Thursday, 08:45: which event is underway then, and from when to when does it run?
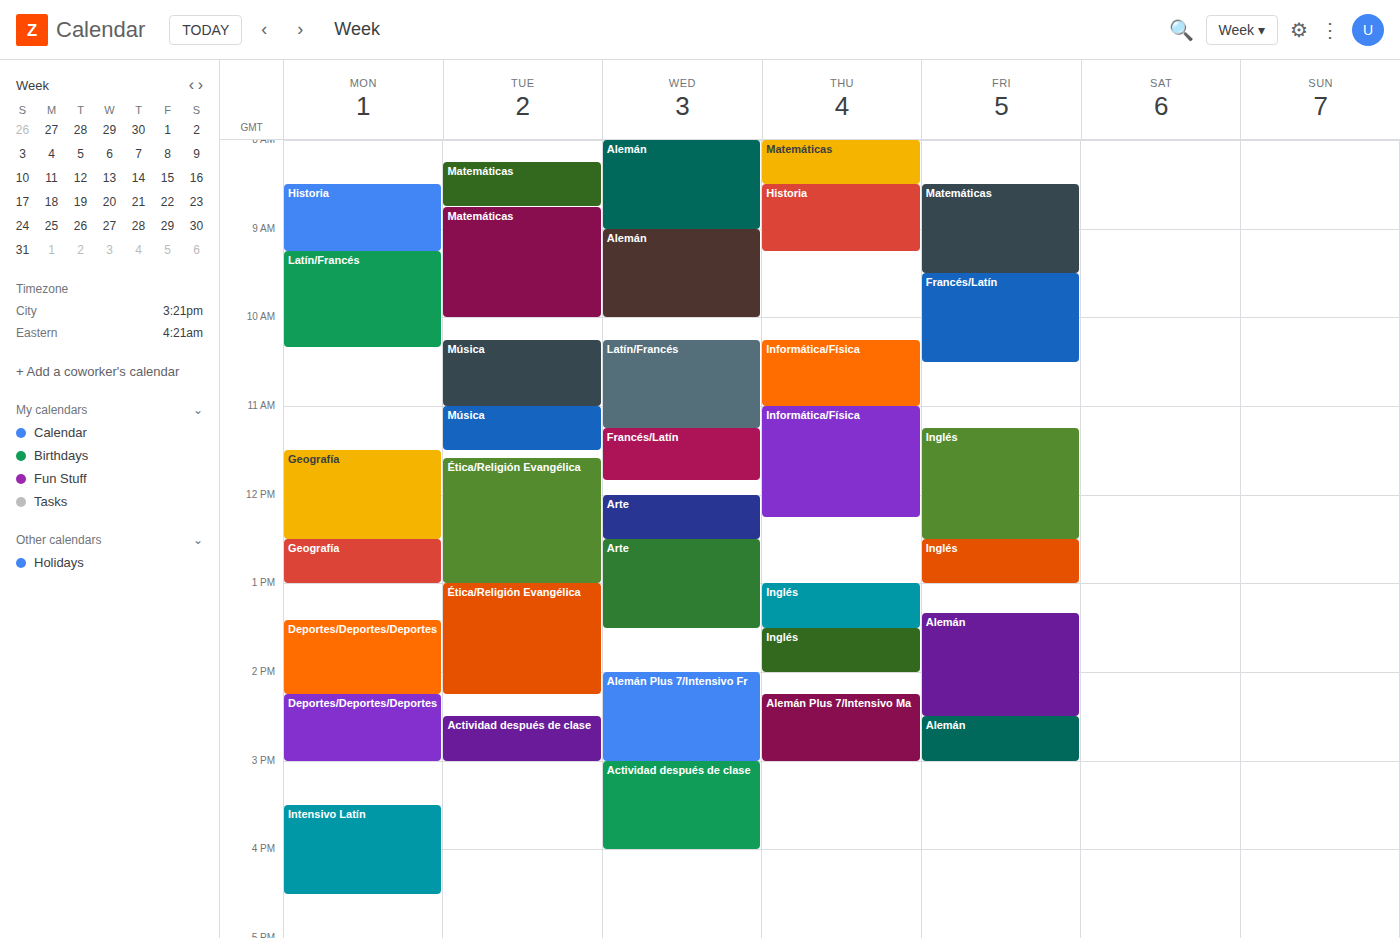
"Historia", 08:30 to 09:15